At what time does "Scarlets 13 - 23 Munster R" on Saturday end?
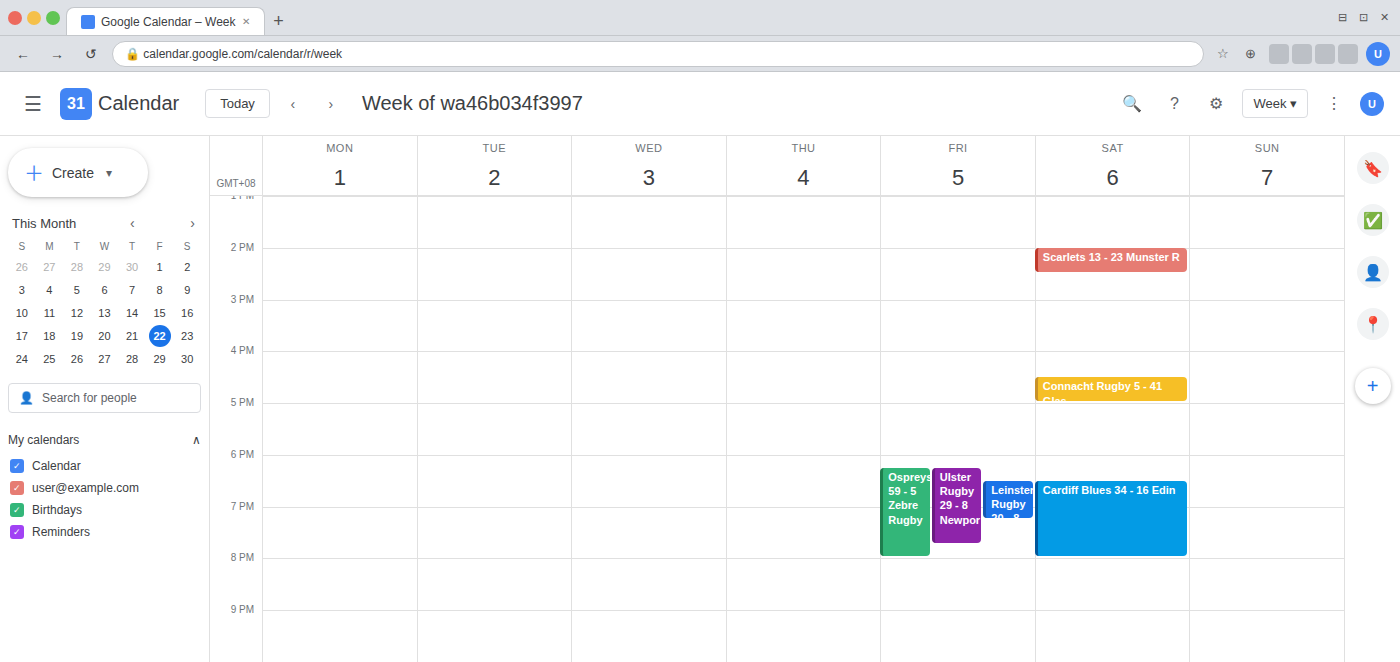
14:30